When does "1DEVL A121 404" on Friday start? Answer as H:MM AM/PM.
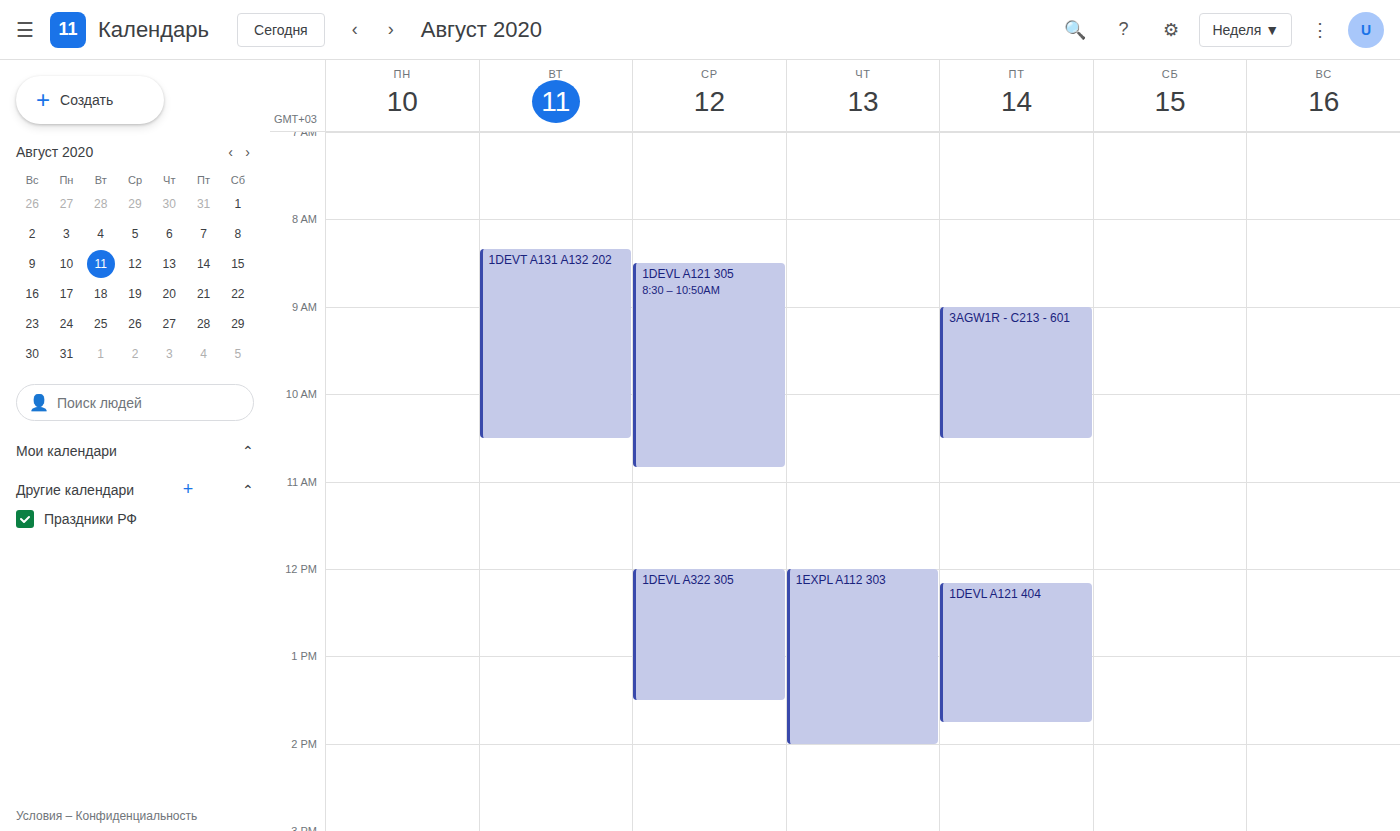
12:10 PM